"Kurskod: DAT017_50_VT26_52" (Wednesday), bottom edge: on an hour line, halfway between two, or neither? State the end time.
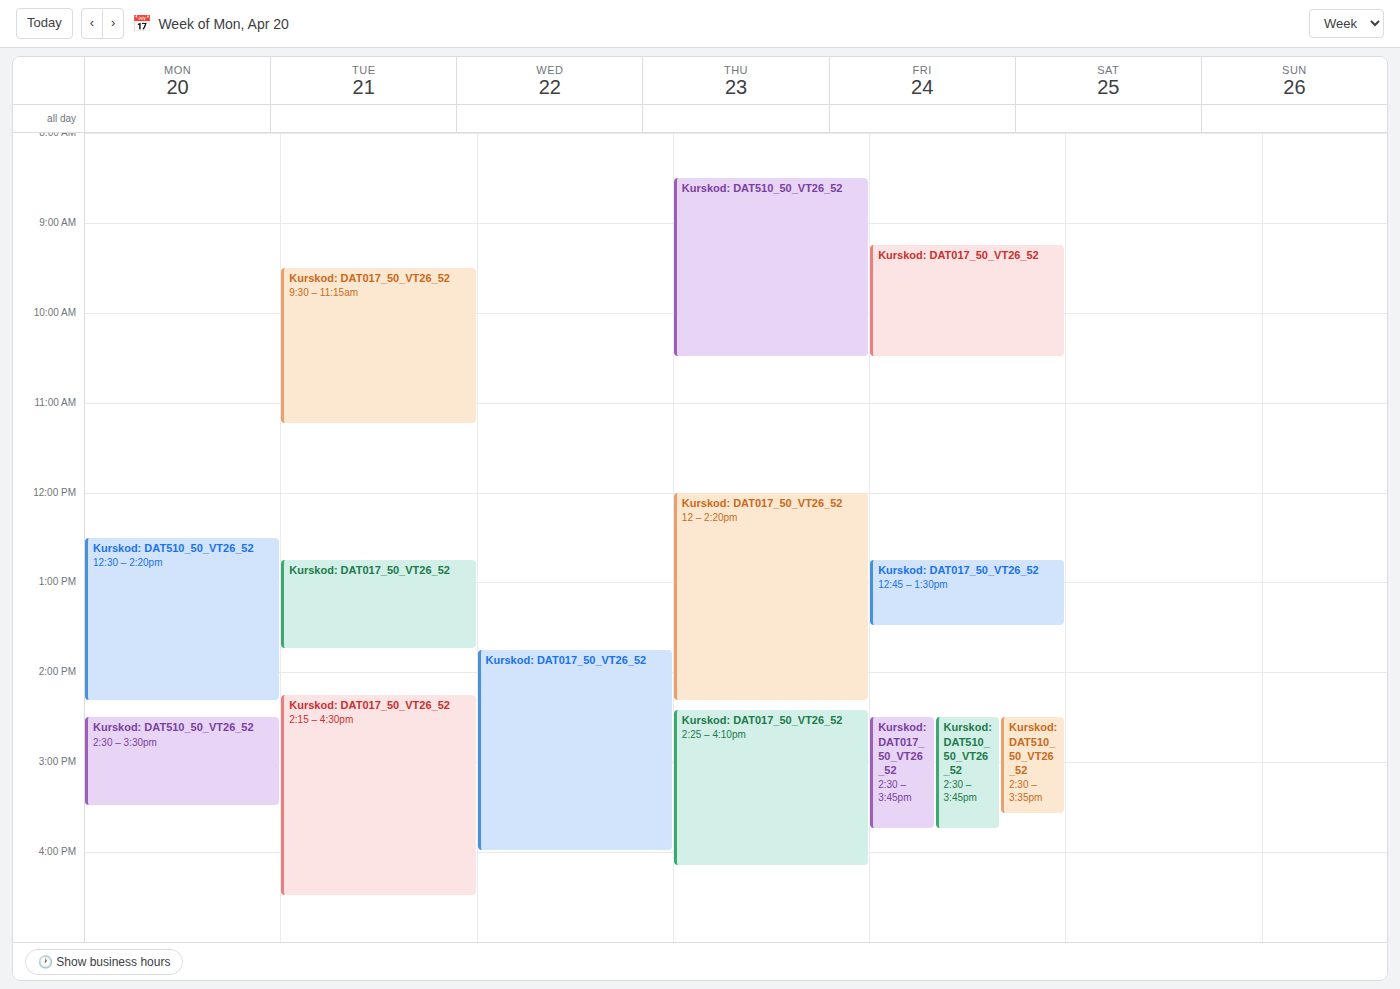
4:00 PM -- exactly on the 4 PM line.